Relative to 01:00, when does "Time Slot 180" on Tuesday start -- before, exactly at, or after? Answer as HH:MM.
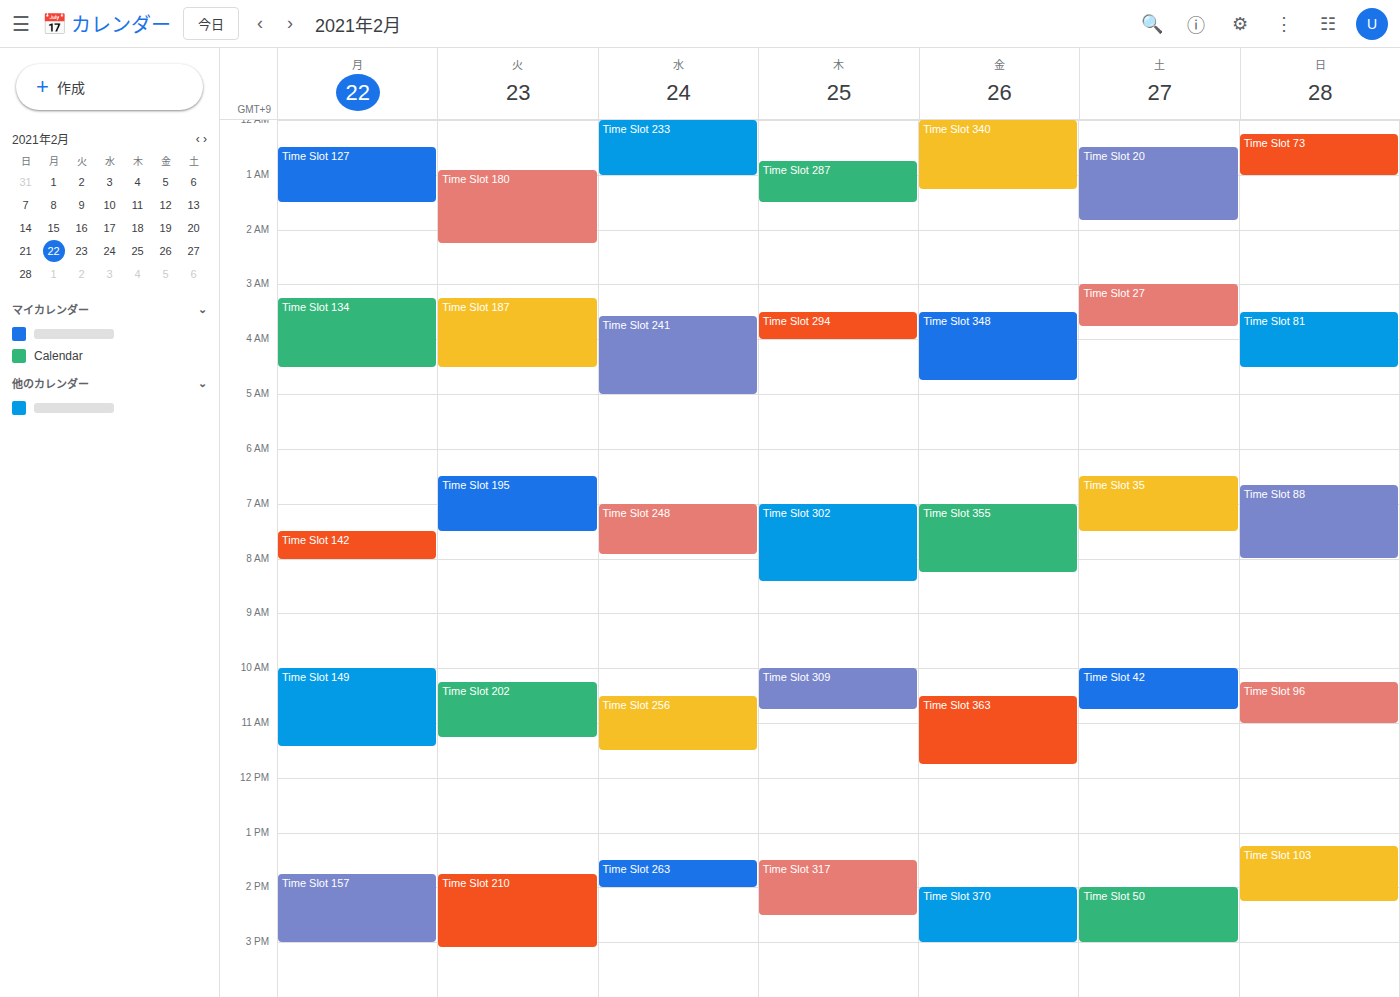
00:55 -- before 01:00, 5 minutes above the 01:00 line.